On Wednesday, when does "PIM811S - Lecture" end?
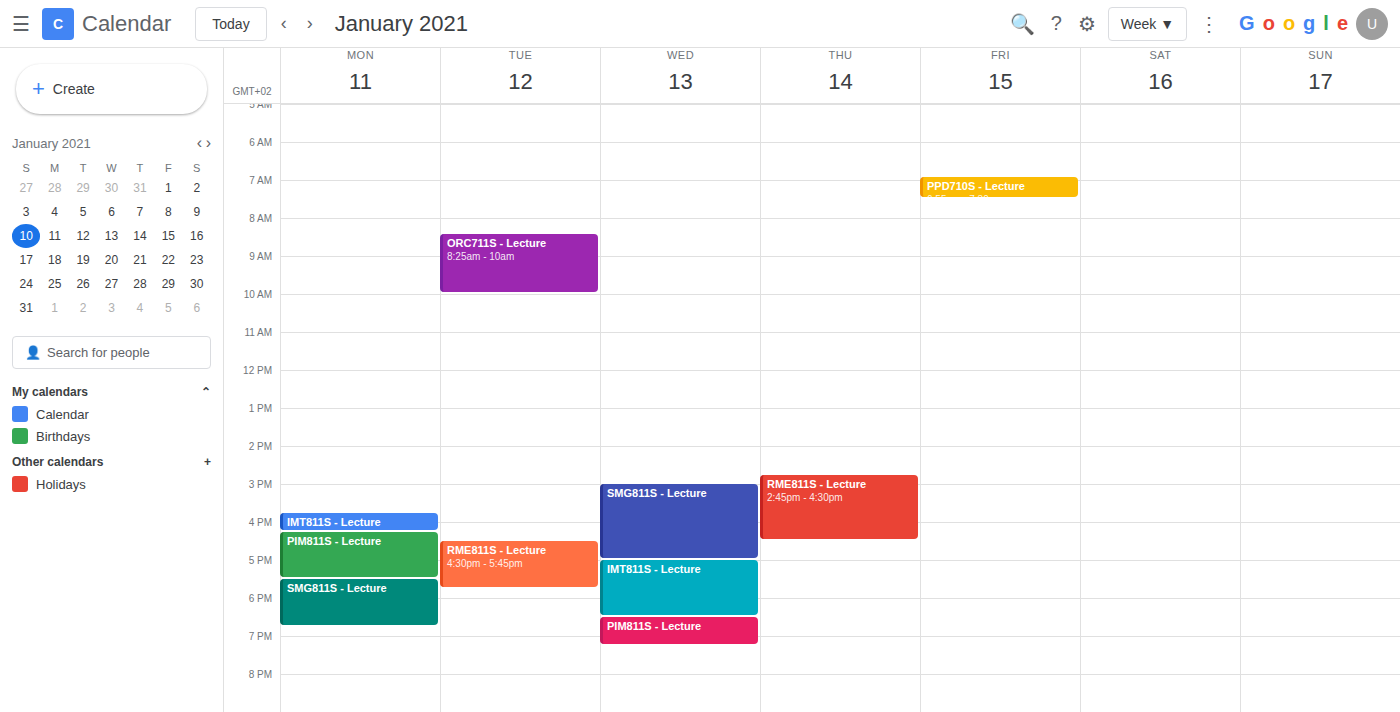
19:15